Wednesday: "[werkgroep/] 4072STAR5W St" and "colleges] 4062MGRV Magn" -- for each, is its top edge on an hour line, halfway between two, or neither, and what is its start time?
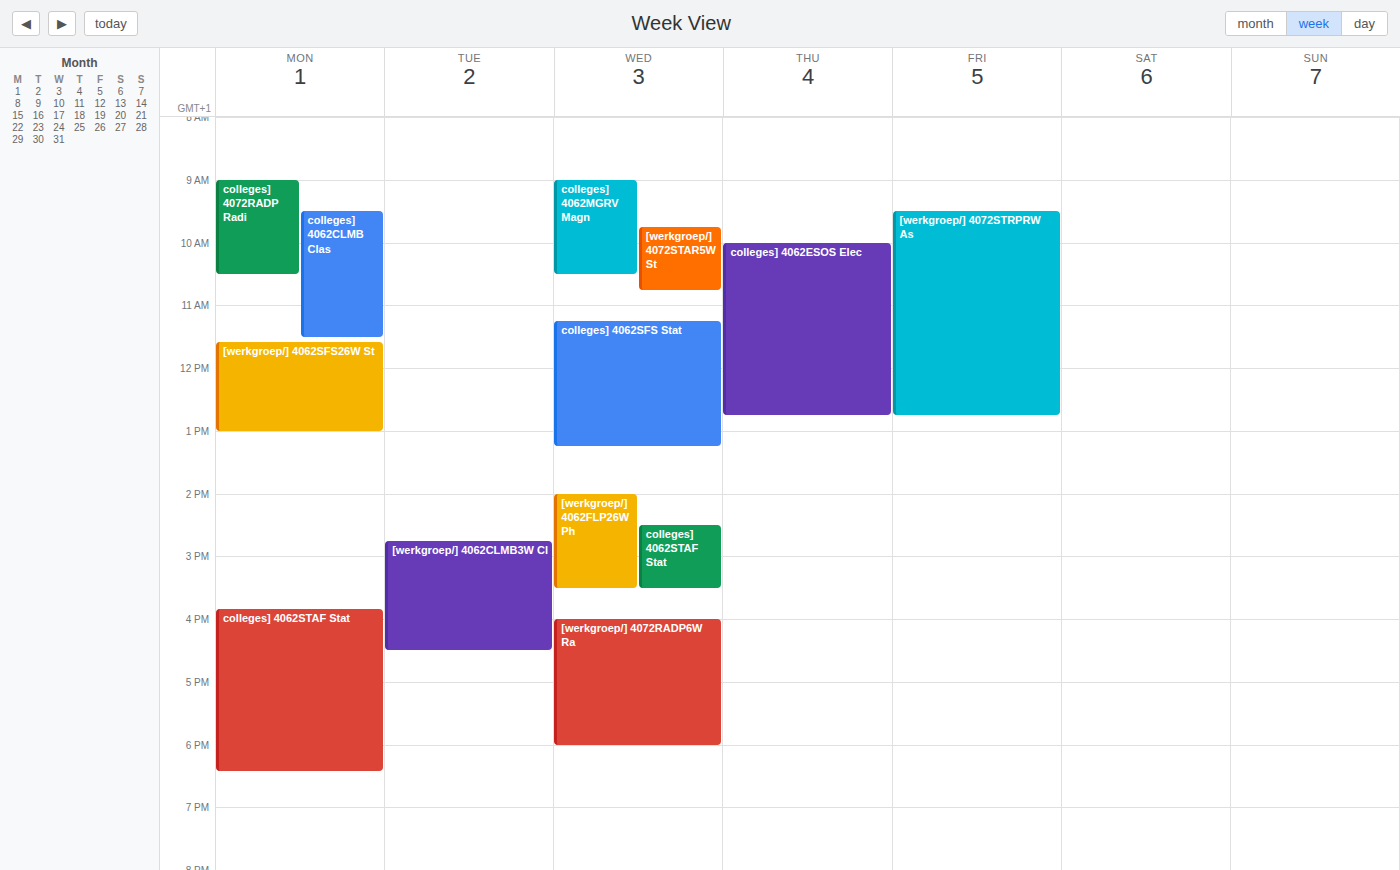
"[werkgroep/] 4072STAR5W St": 9:45 AM, neither: three quarters of the way from the 9 AM line to the 10 AM line. "colleges] 4062MGRV Magn": 9:00 AM, exactly on the 9 AM line.